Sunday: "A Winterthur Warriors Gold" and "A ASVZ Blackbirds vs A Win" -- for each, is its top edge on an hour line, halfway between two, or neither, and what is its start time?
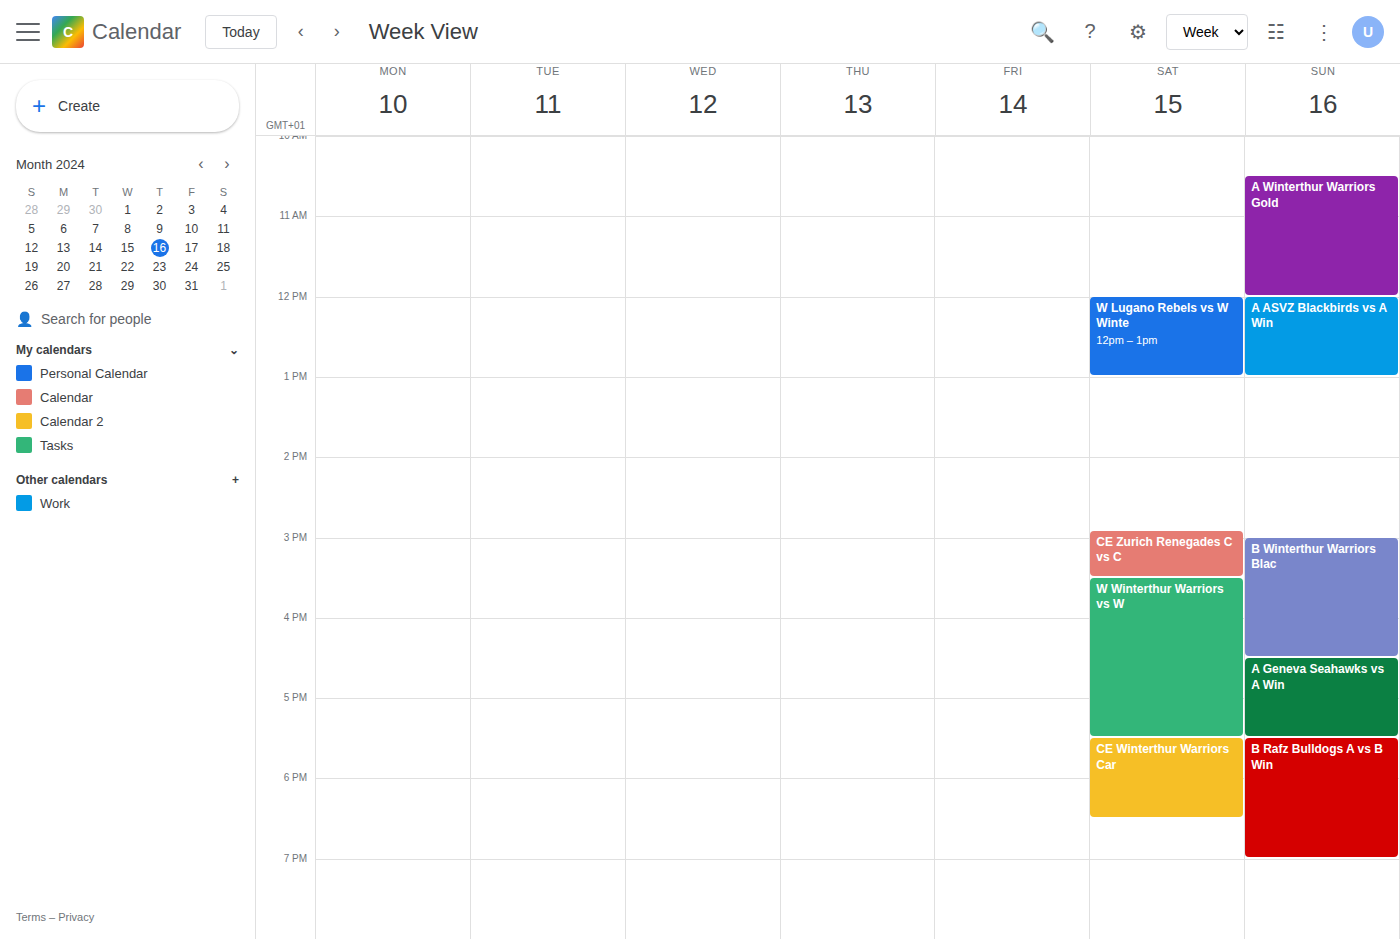
"A Winterthur Warriors Gold": 10:30 AM, halfway between the 10 AM and 11 AM lines. "A ASVZ Blackbirds vs A Win": 12:00 PM, exactly on the 12 PM line.